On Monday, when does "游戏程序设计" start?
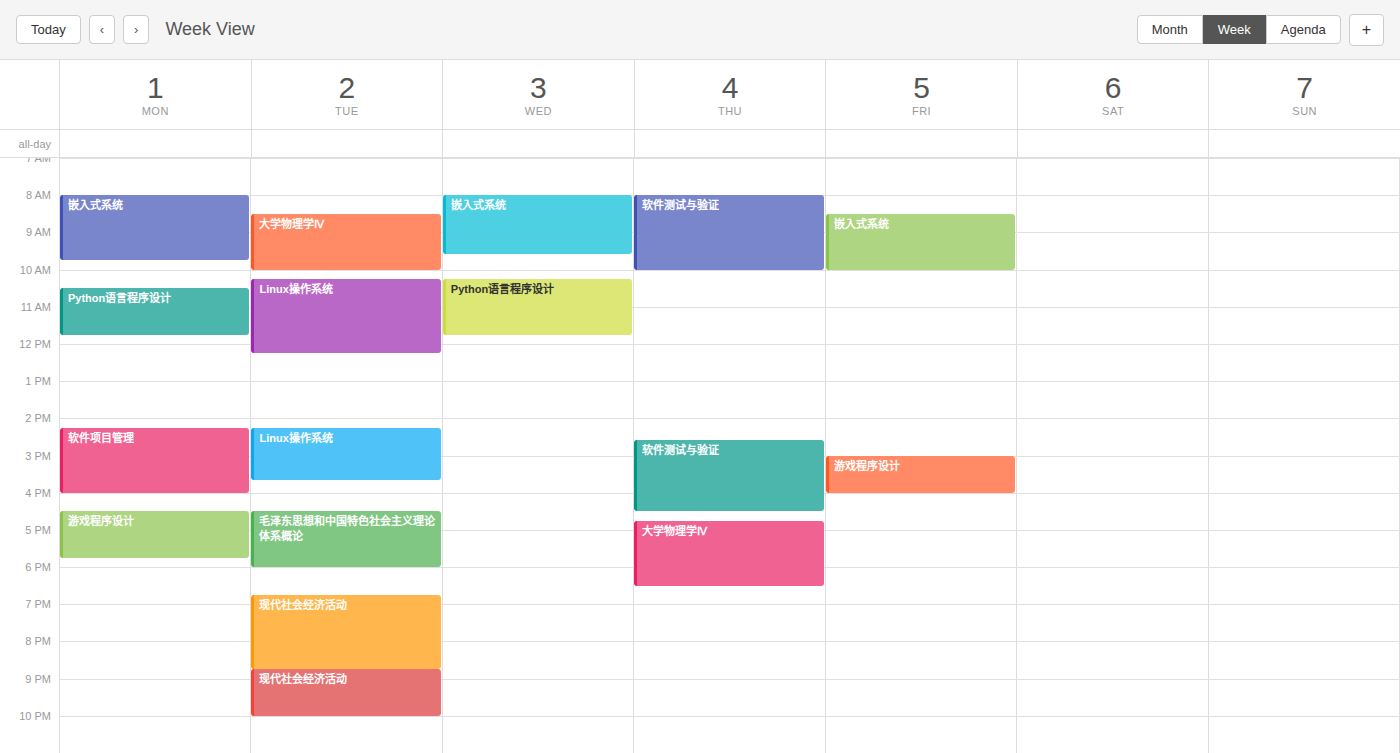
4:30 PM